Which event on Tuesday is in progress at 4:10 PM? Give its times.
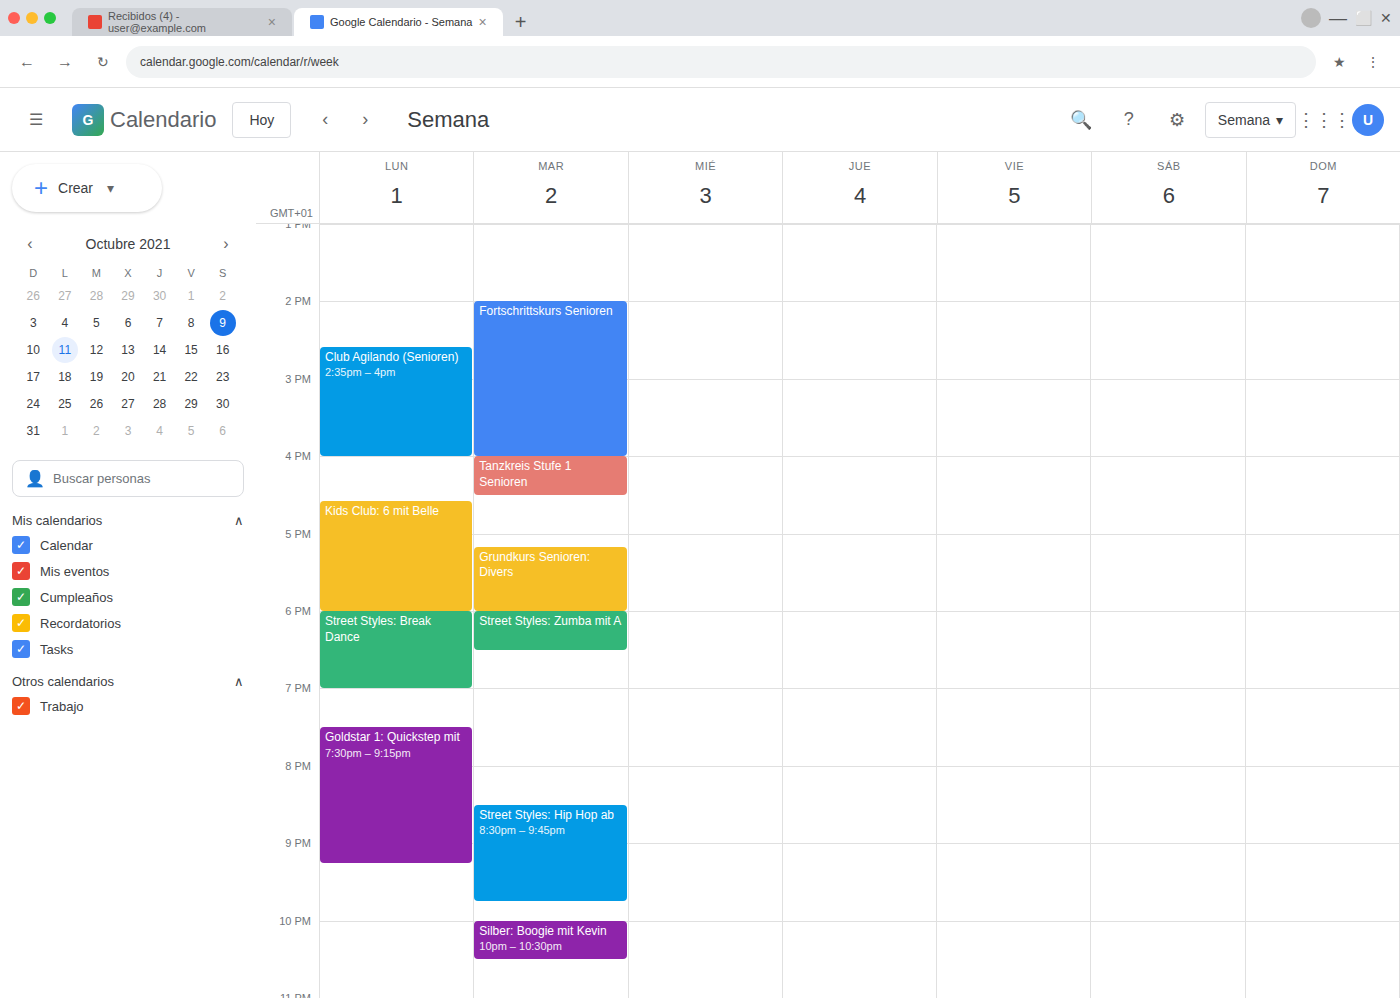
"Tanzkreis Stufe 1 Senioren", 4:00 PM to 4:30 PM